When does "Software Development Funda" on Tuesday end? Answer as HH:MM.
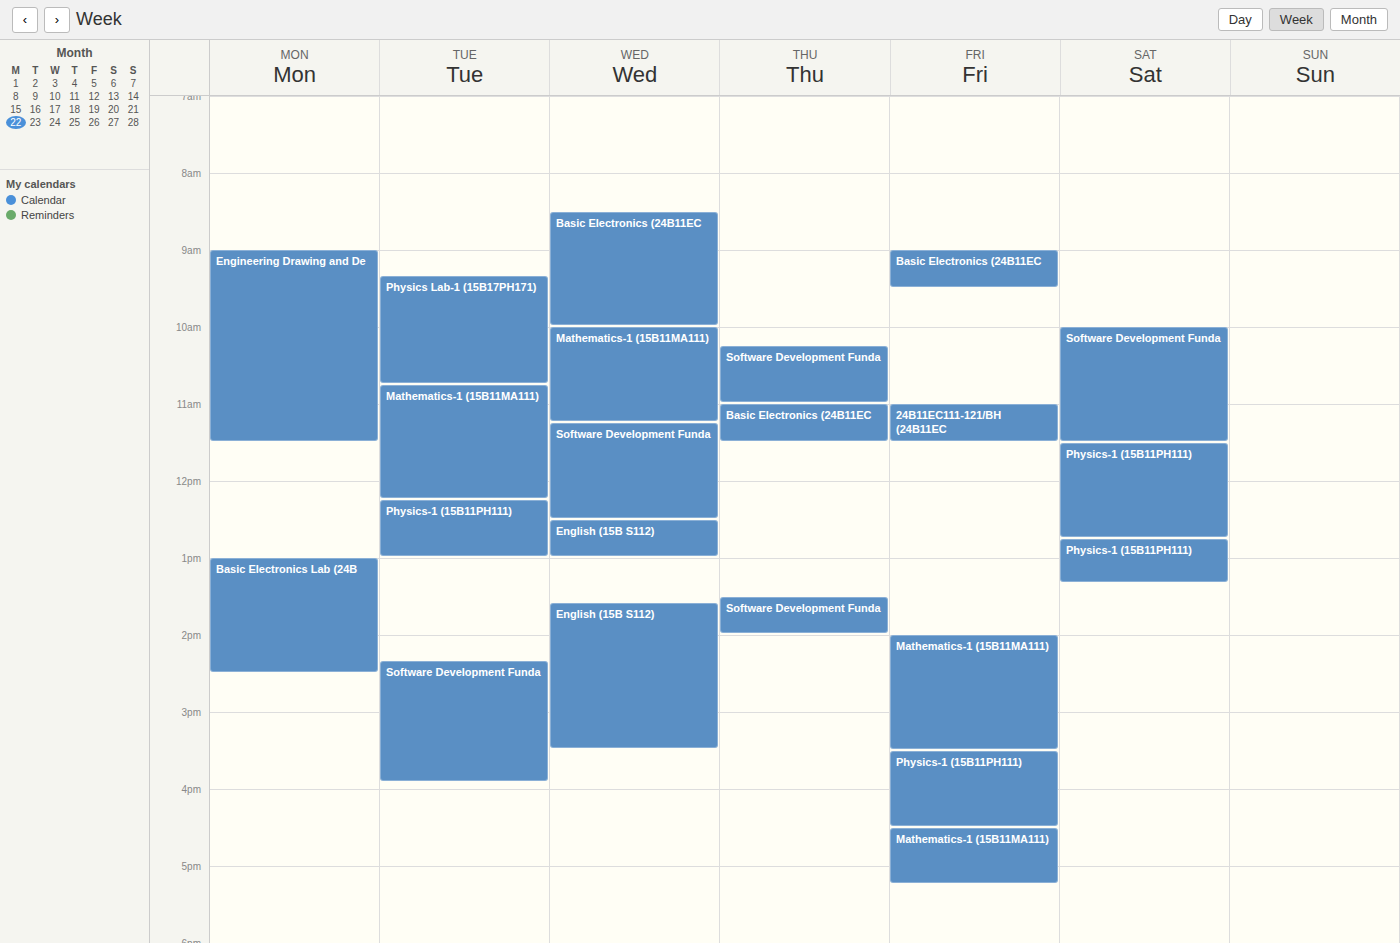
15:55